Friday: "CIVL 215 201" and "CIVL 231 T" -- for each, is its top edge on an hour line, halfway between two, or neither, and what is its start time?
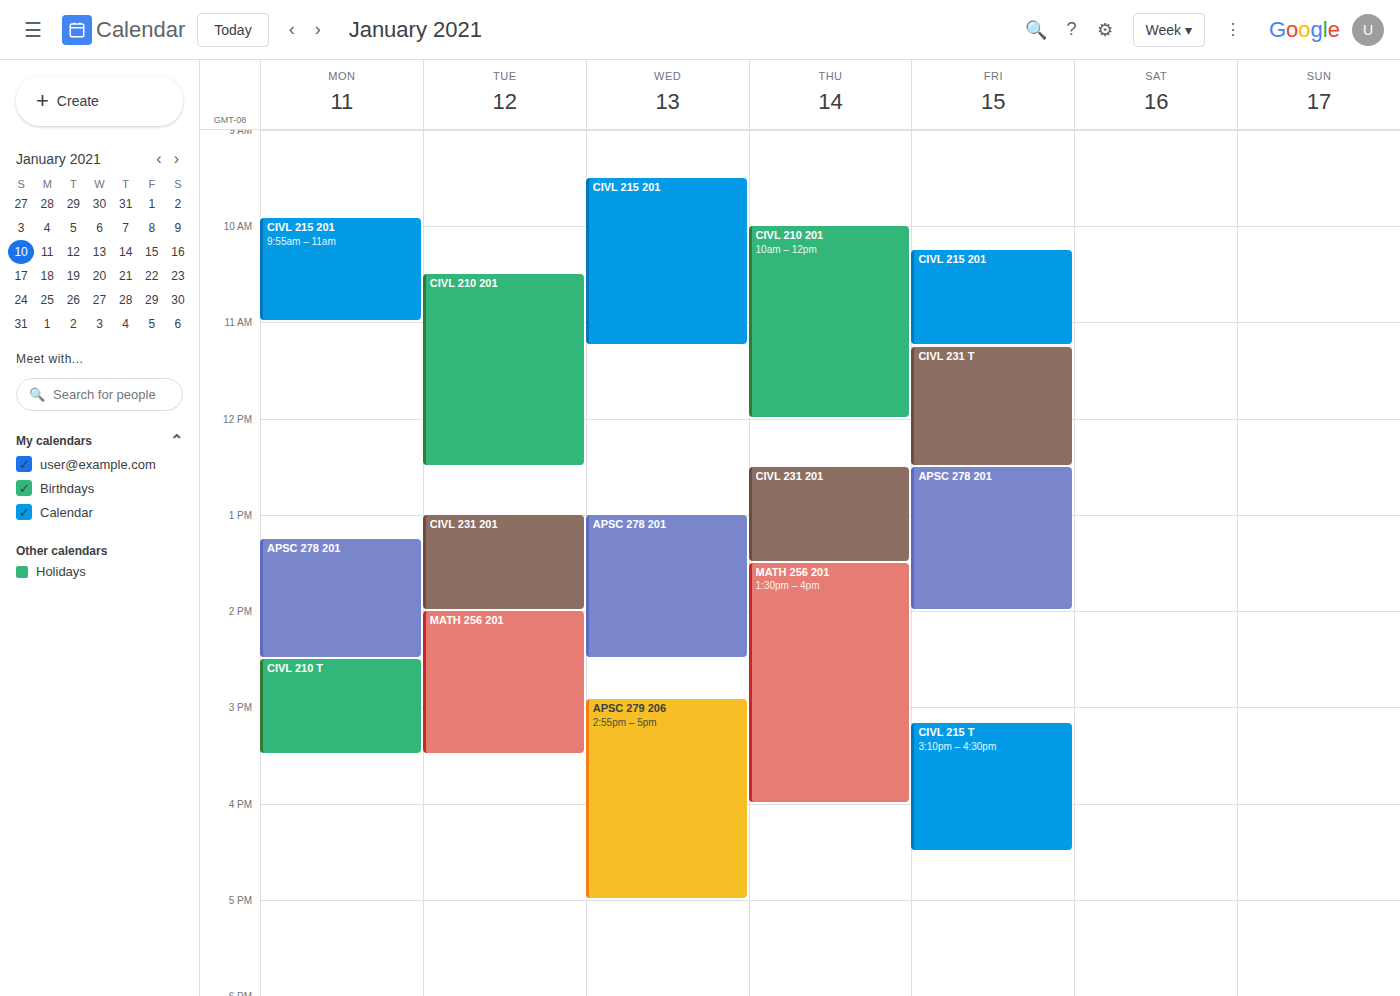
"CIVL 215 201": 10:15 AM, neither: a quarter of the way from the 10 AM line to the 11 AM line. "CIVL 231 T": 11:15 AM, neither: a quarter of the way from the 11 AM line to the 12 PM line.